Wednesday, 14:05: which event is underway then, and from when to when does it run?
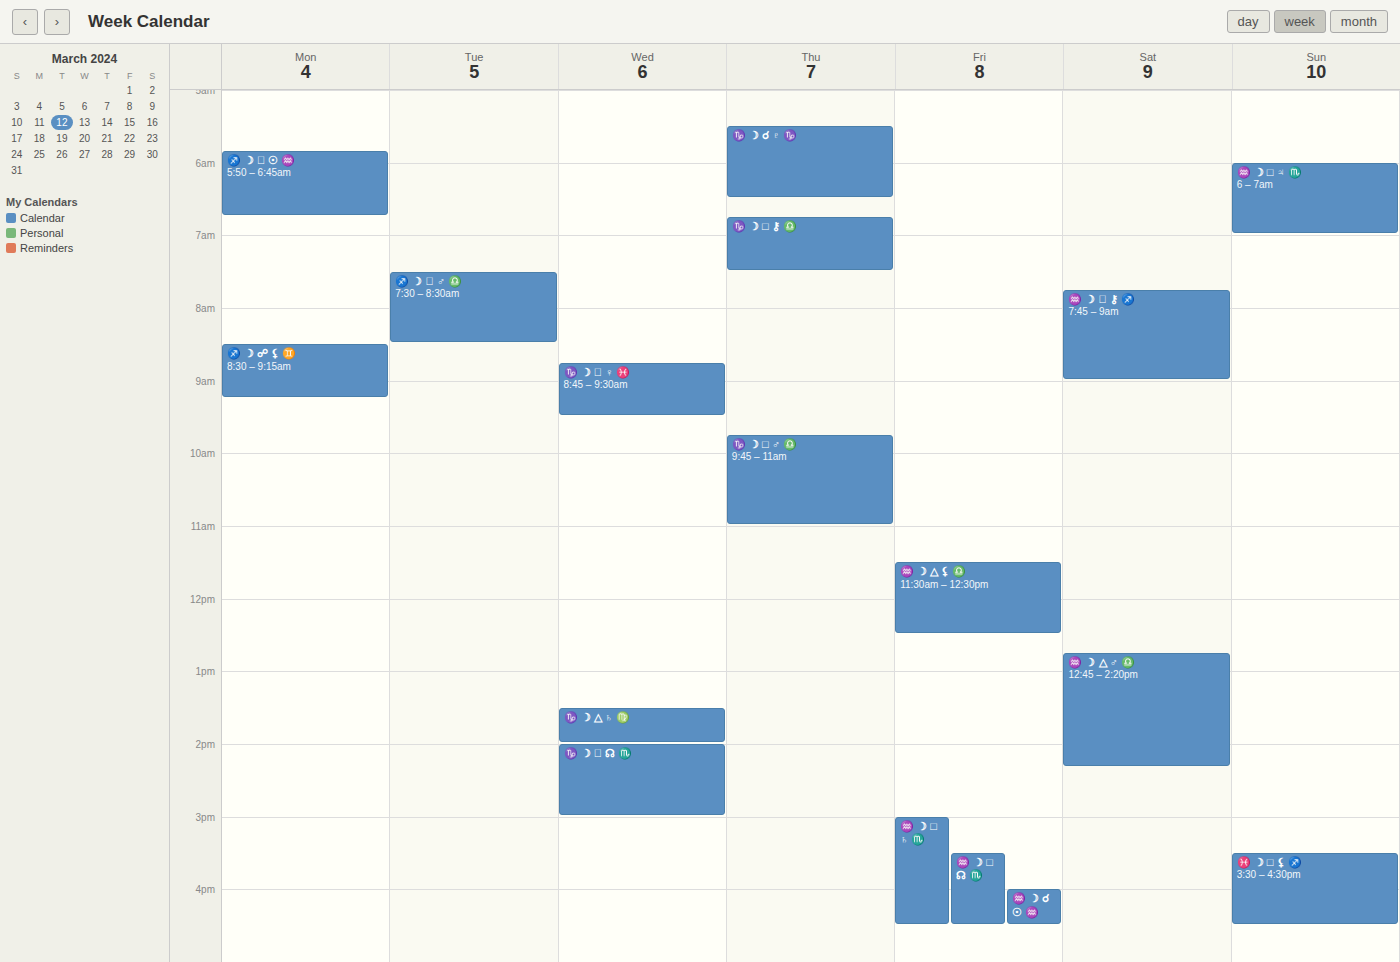
"♑️ ☽ ⚹ ☊ ♏️", 14:00 to 15:00